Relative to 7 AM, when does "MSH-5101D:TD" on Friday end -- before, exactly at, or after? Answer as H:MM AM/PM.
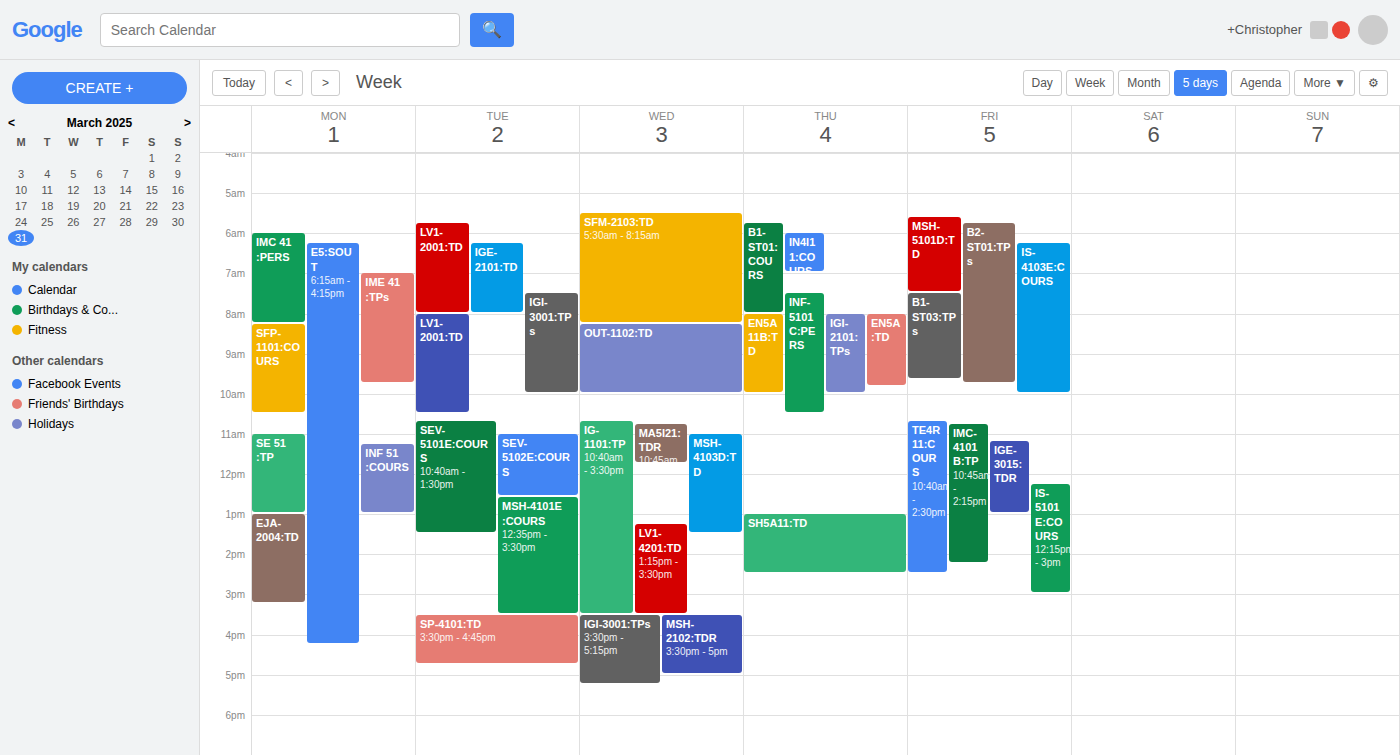
7:30 AM -- after 7 AM, 30 minutes below the 7 AM line.